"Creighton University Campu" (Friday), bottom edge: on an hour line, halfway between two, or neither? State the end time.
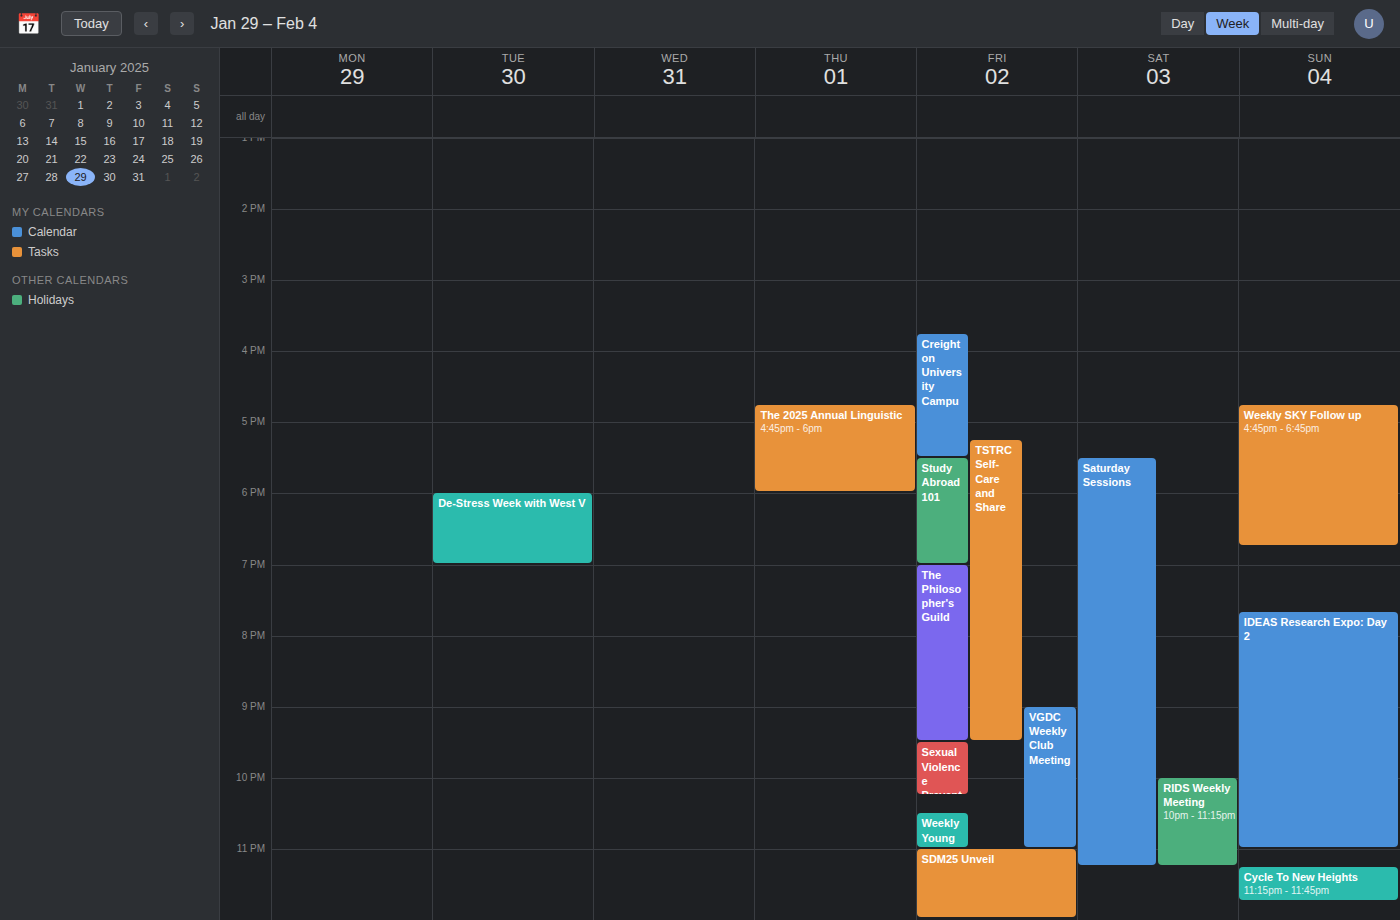
5:30 PM -- halfway between the 5 PM and 6 PM lines.